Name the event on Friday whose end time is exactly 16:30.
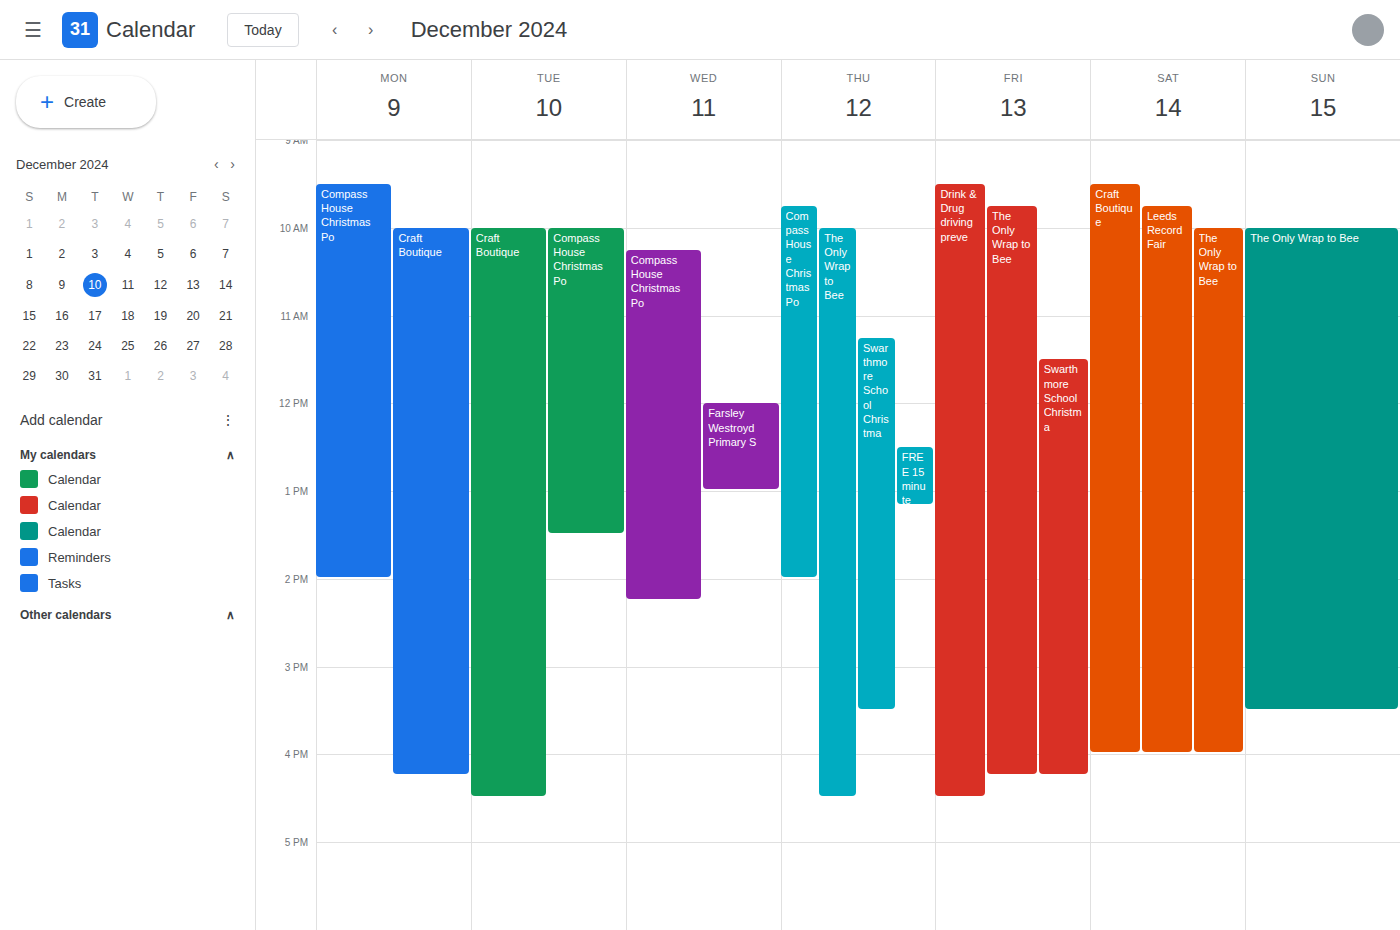
"Drink & Drug driving preve"